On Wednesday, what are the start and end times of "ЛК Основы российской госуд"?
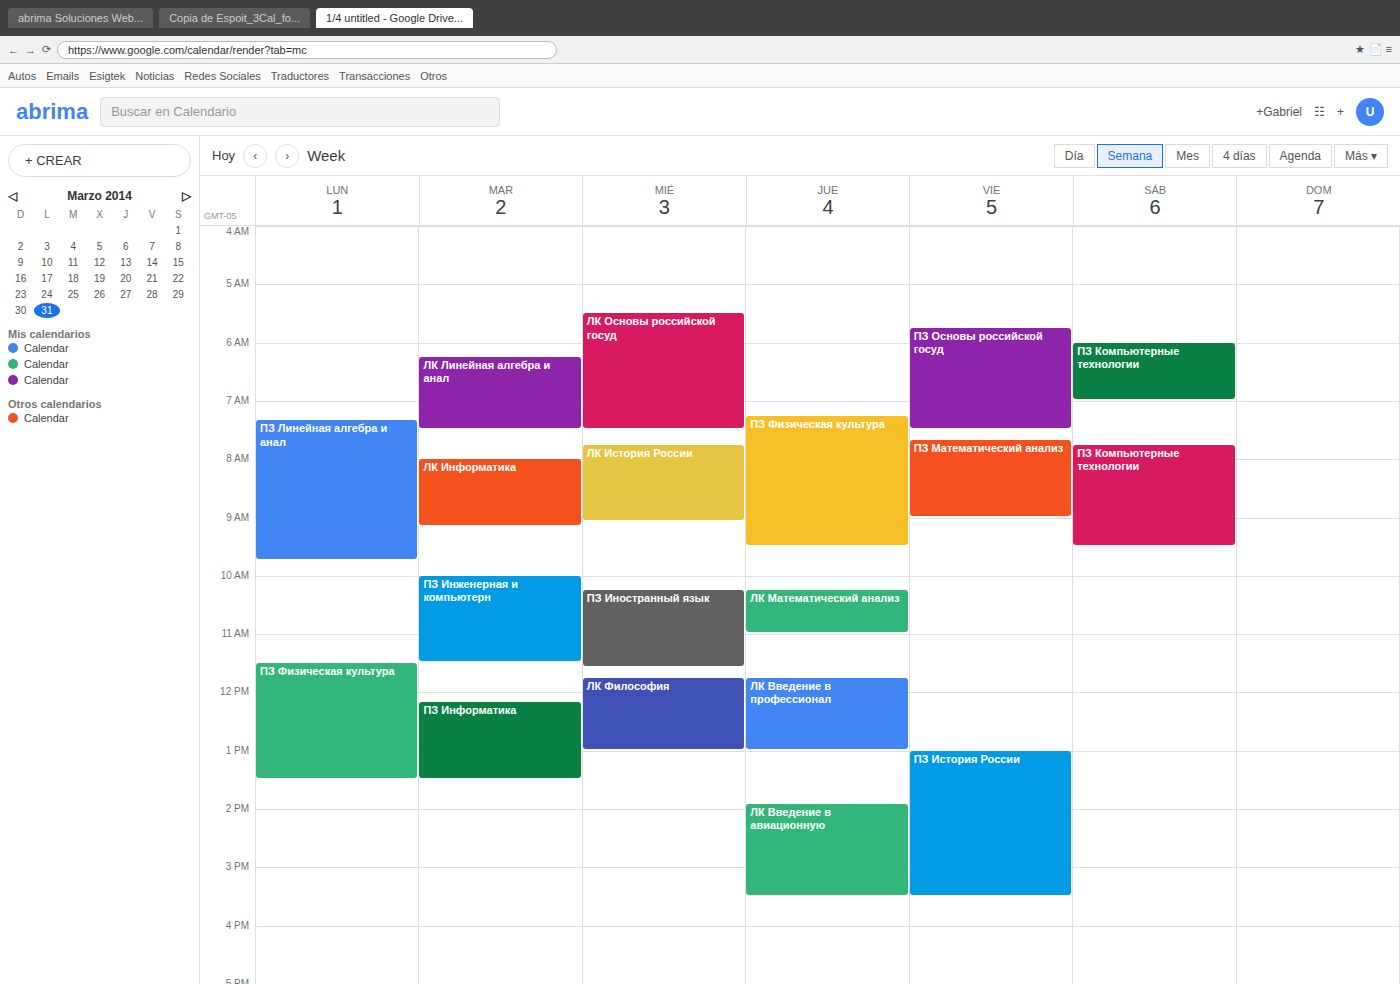
5:30 AM to 7:30 AM